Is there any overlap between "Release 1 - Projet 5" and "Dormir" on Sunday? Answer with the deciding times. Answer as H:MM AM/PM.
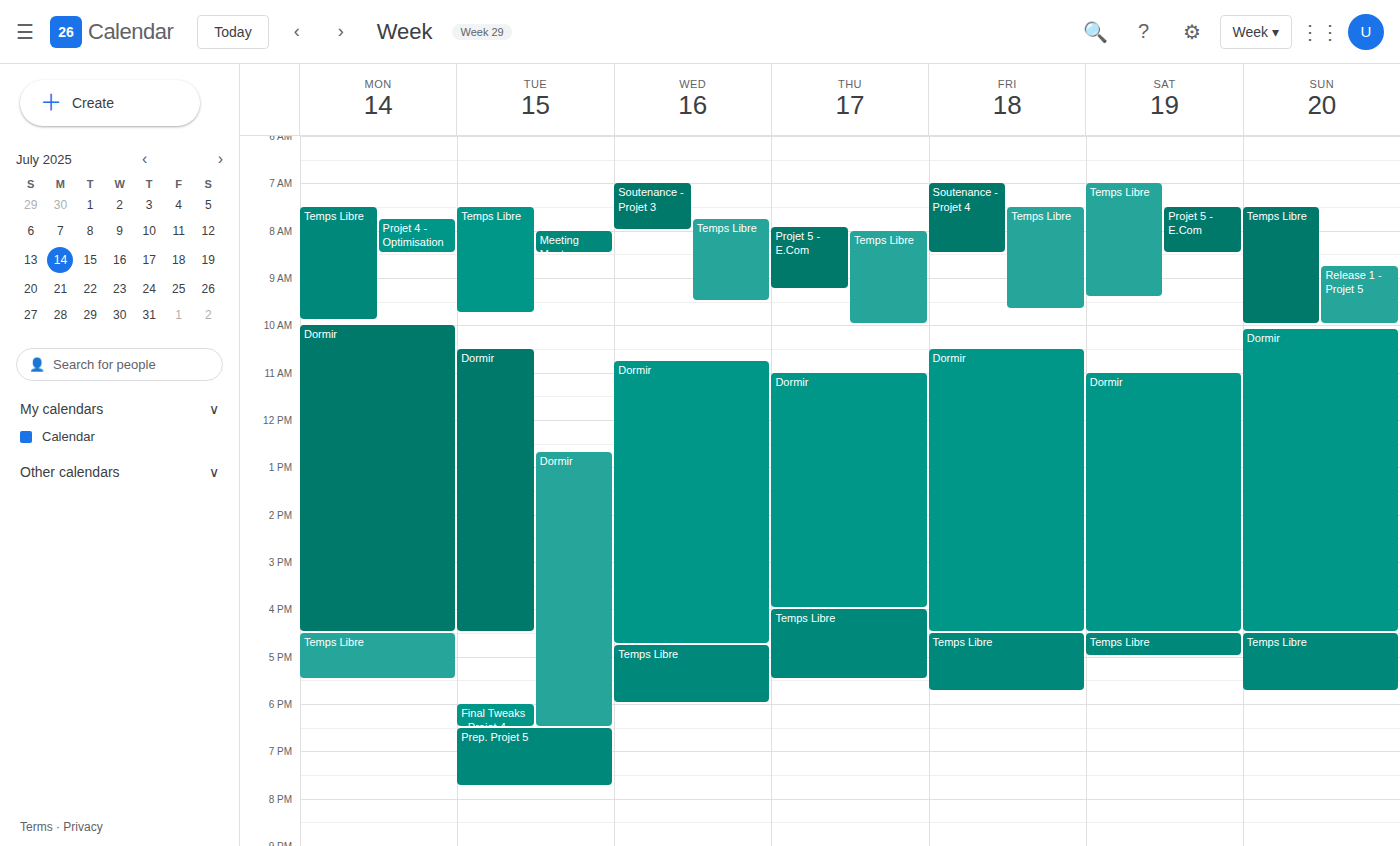
"Release 1 - Projet 5" ends at 10:00 AM and "Dormir" starts at 10:05 AM -- no overlap.